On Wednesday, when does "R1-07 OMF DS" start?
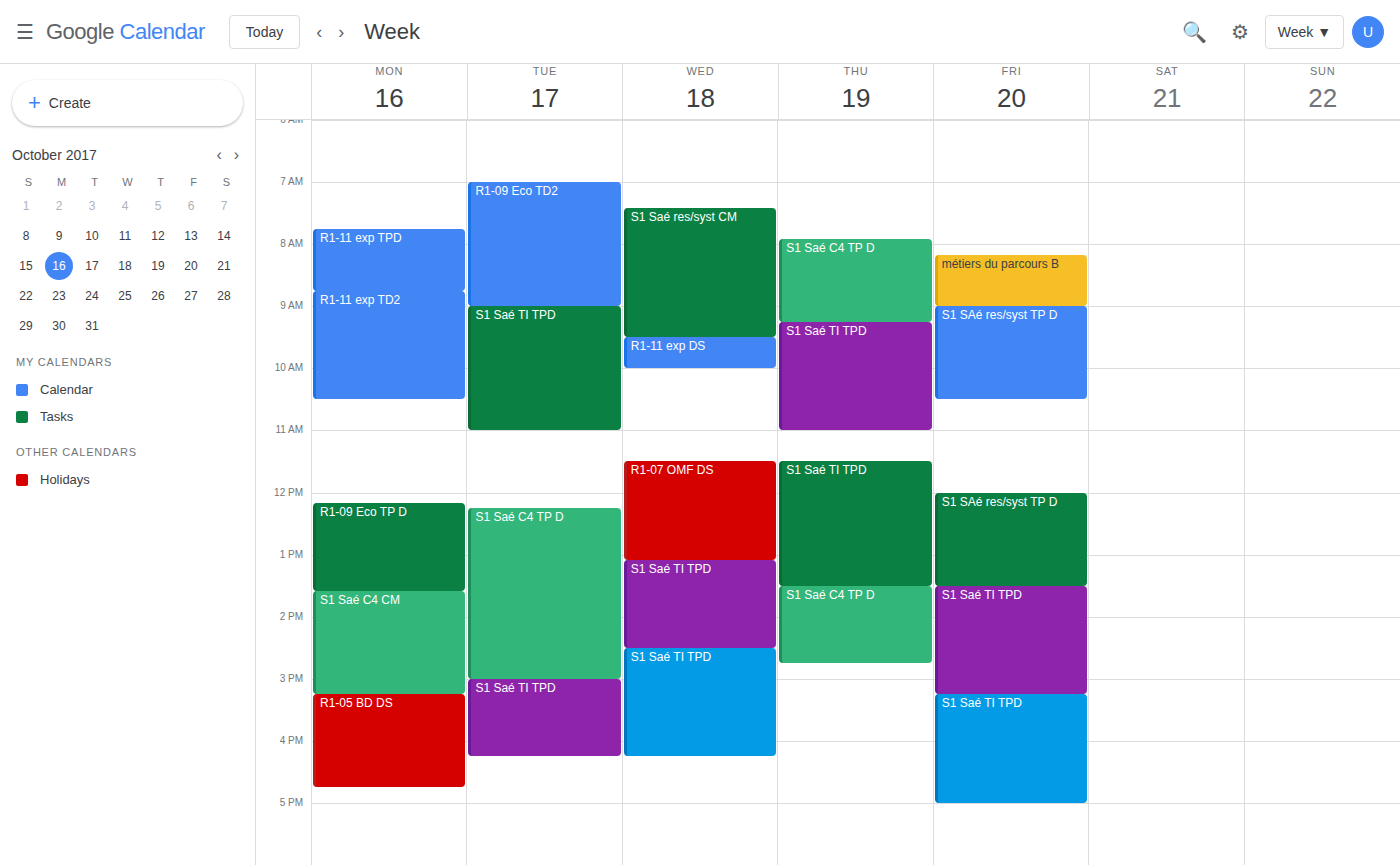
11:30 AM